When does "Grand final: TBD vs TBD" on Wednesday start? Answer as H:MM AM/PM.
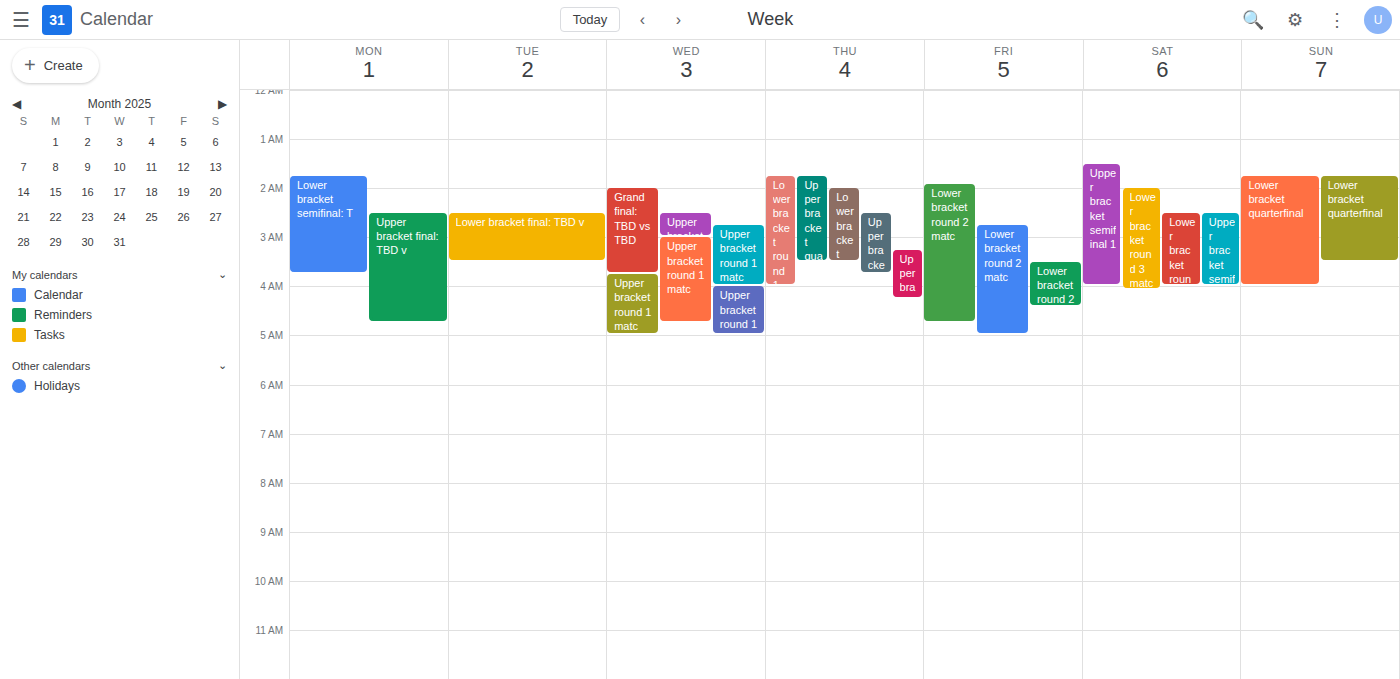
2:00 AM